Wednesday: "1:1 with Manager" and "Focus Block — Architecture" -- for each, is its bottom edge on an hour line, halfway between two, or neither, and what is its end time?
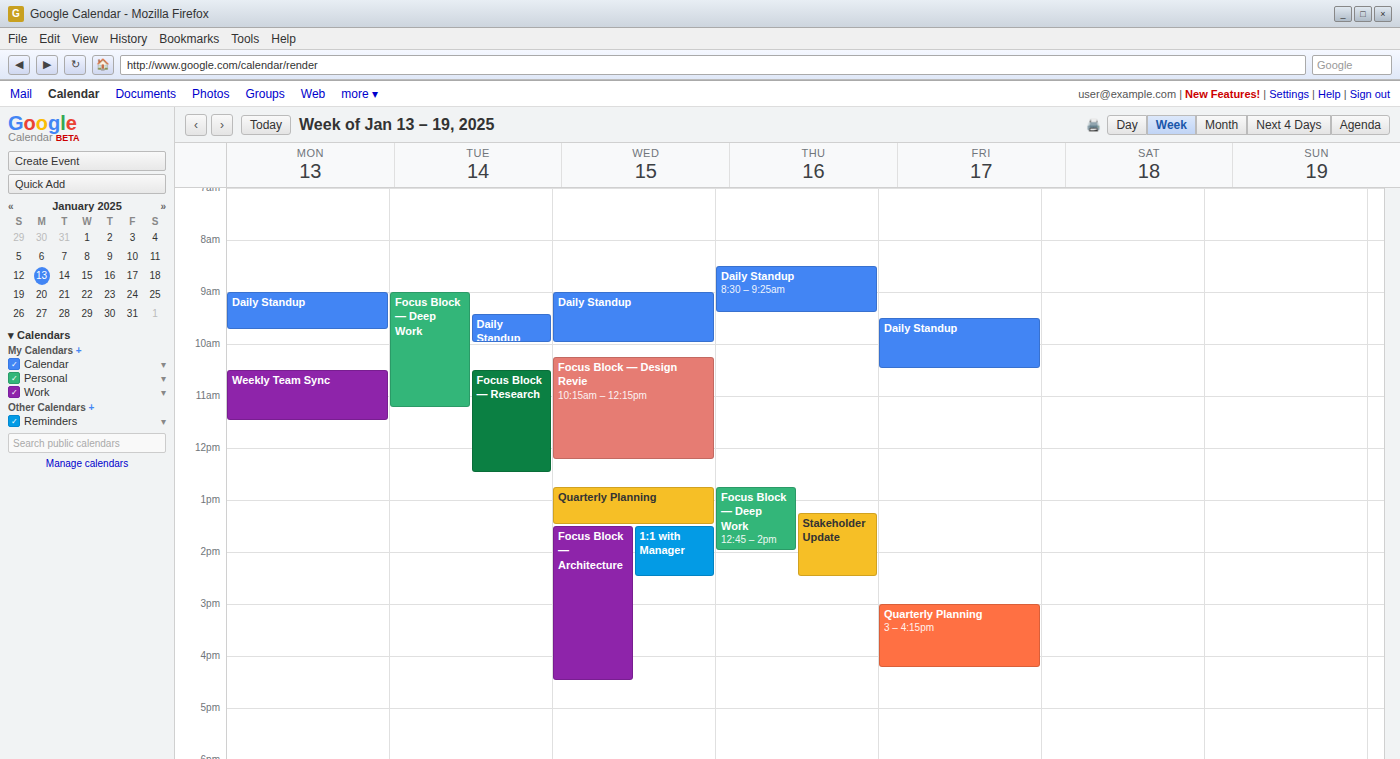
"1:1 with Manager": 2:30 PM, halfway between the 2 PM and 3 PM lines. "Focus Block — Architecture": 4:30 PM, halfway between the 4 PM and 5 PM lines.